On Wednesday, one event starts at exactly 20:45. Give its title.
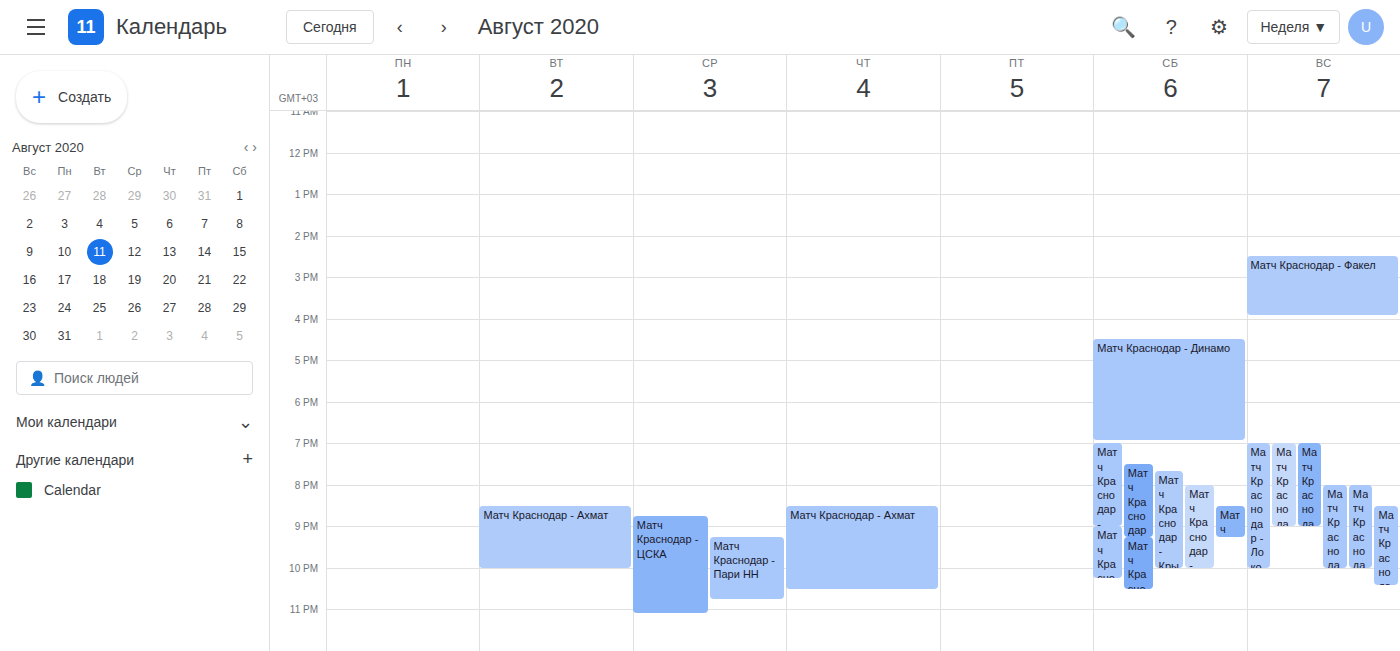
"Матч Краснодар - ЦСКА"